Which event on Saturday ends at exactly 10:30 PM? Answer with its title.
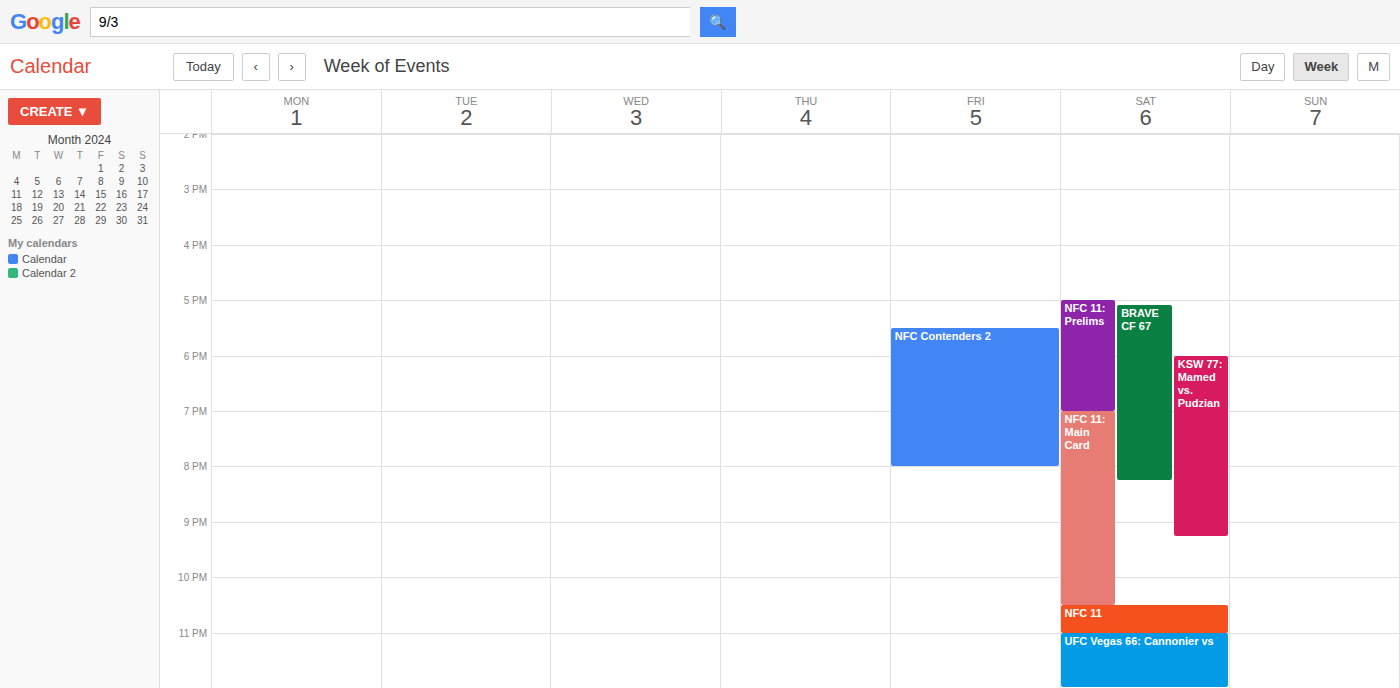
"NFC 11: Main Card"